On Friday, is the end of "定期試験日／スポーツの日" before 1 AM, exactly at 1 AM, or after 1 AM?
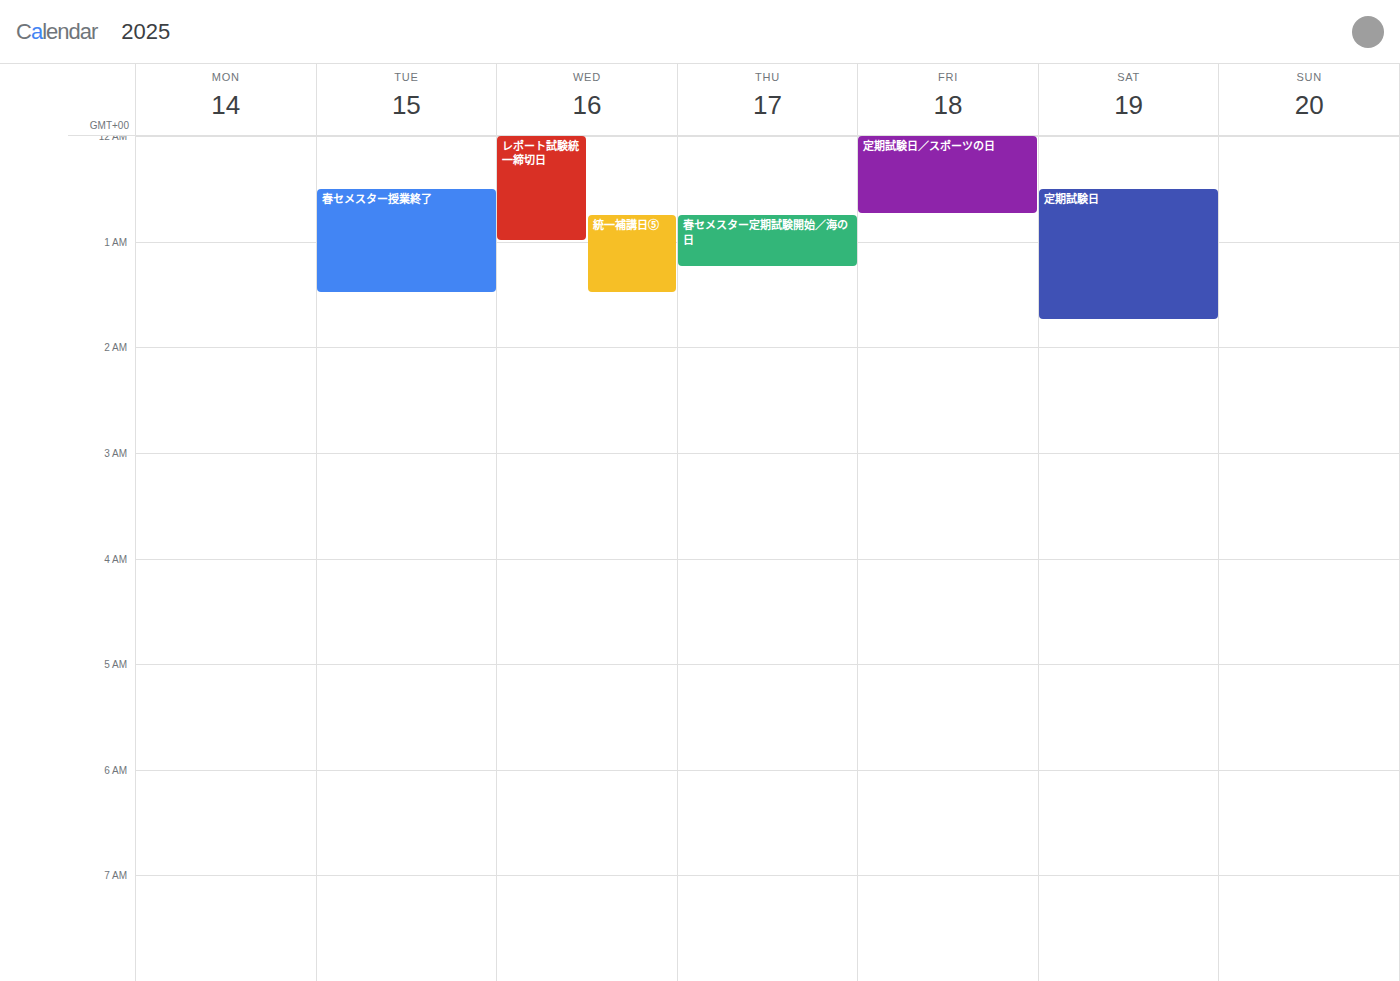
12:45 AM -- before 1 AM, 15 minutes above the 1 AM line.